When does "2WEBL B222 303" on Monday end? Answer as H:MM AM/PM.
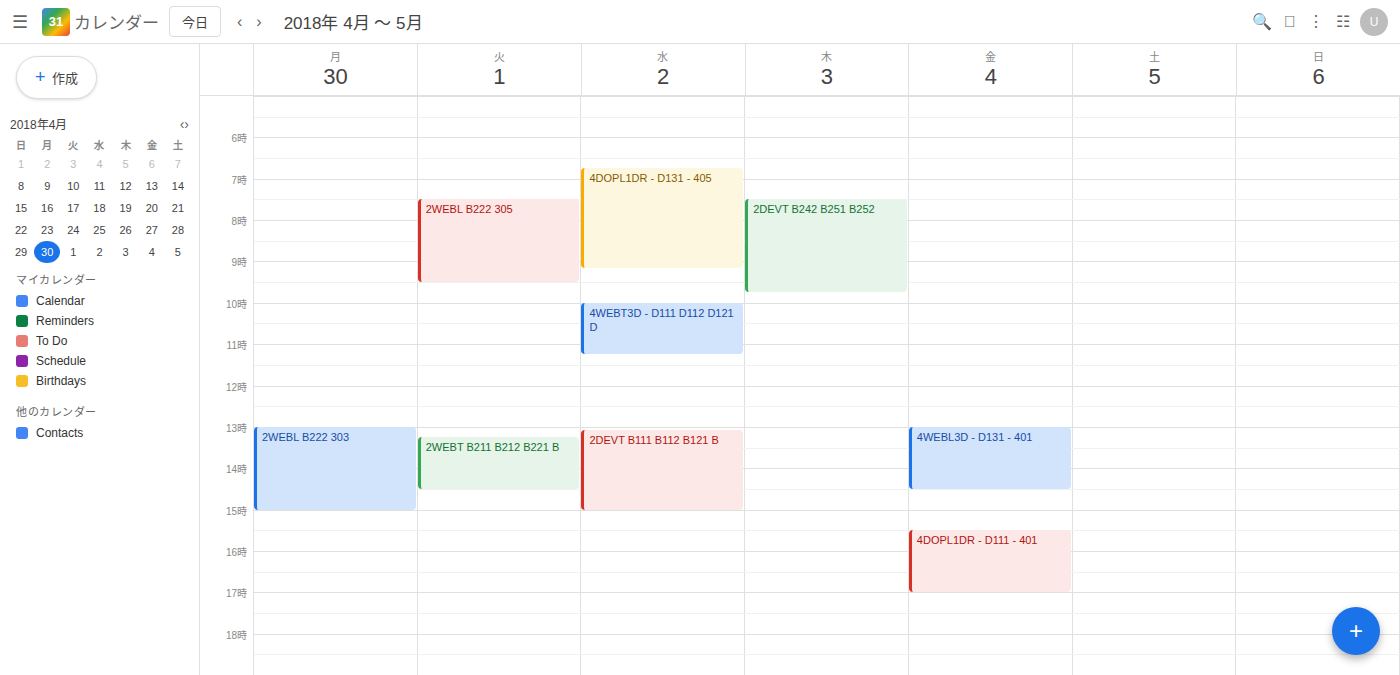
3:00 PM